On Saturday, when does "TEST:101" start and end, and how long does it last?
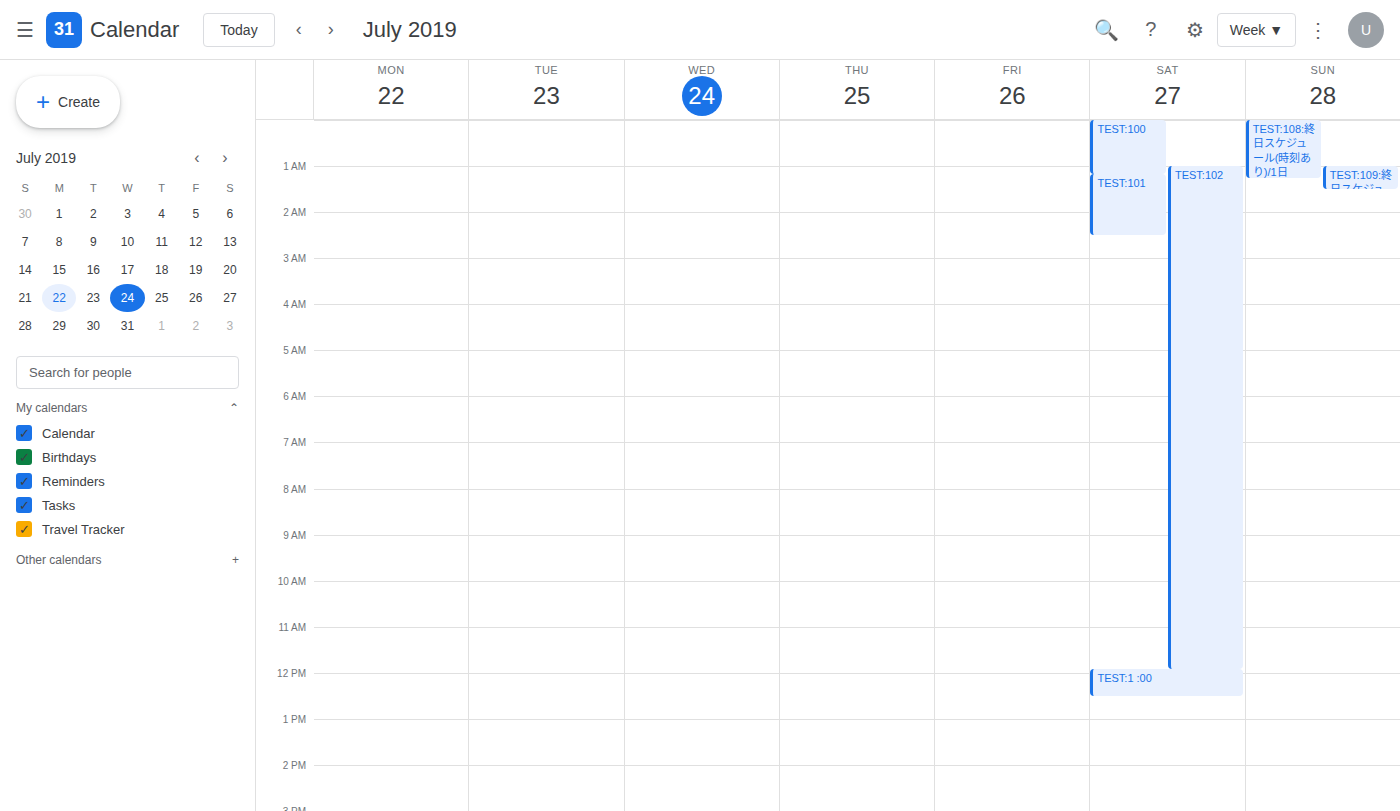
01:10 to 02:30, 1 hour 20 minutes